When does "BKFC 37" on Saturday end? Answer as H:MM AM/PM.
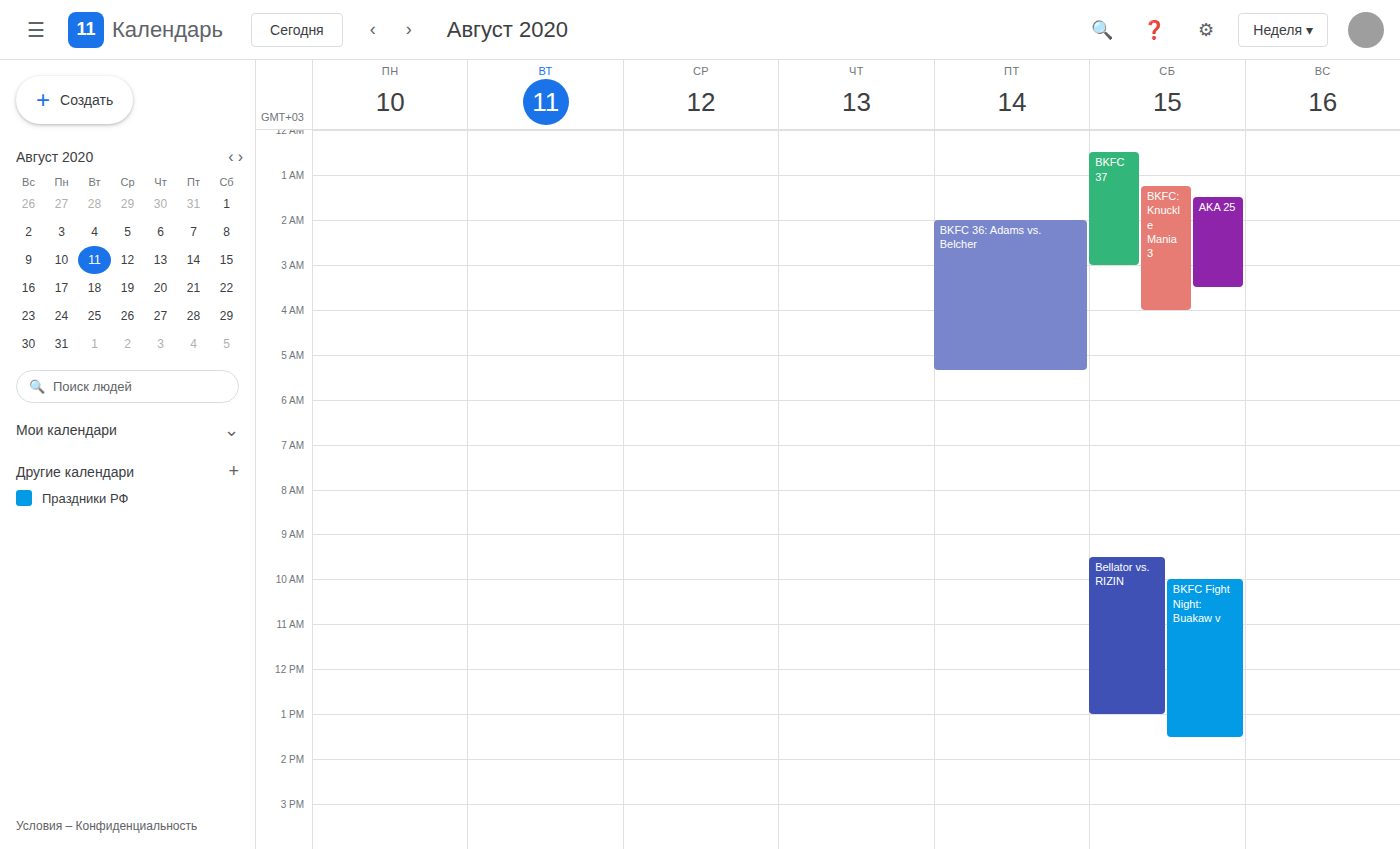
3:00 AM